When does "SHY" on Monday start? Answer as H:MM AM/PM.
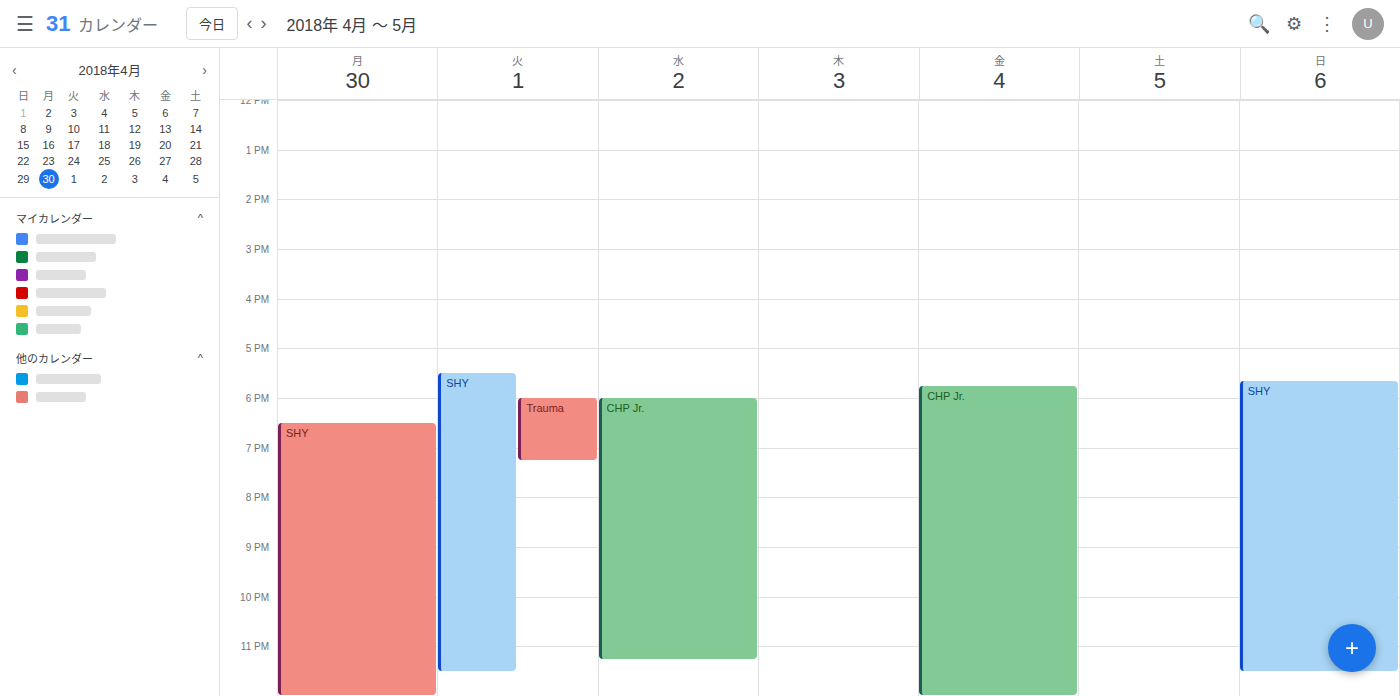
6:30 PM